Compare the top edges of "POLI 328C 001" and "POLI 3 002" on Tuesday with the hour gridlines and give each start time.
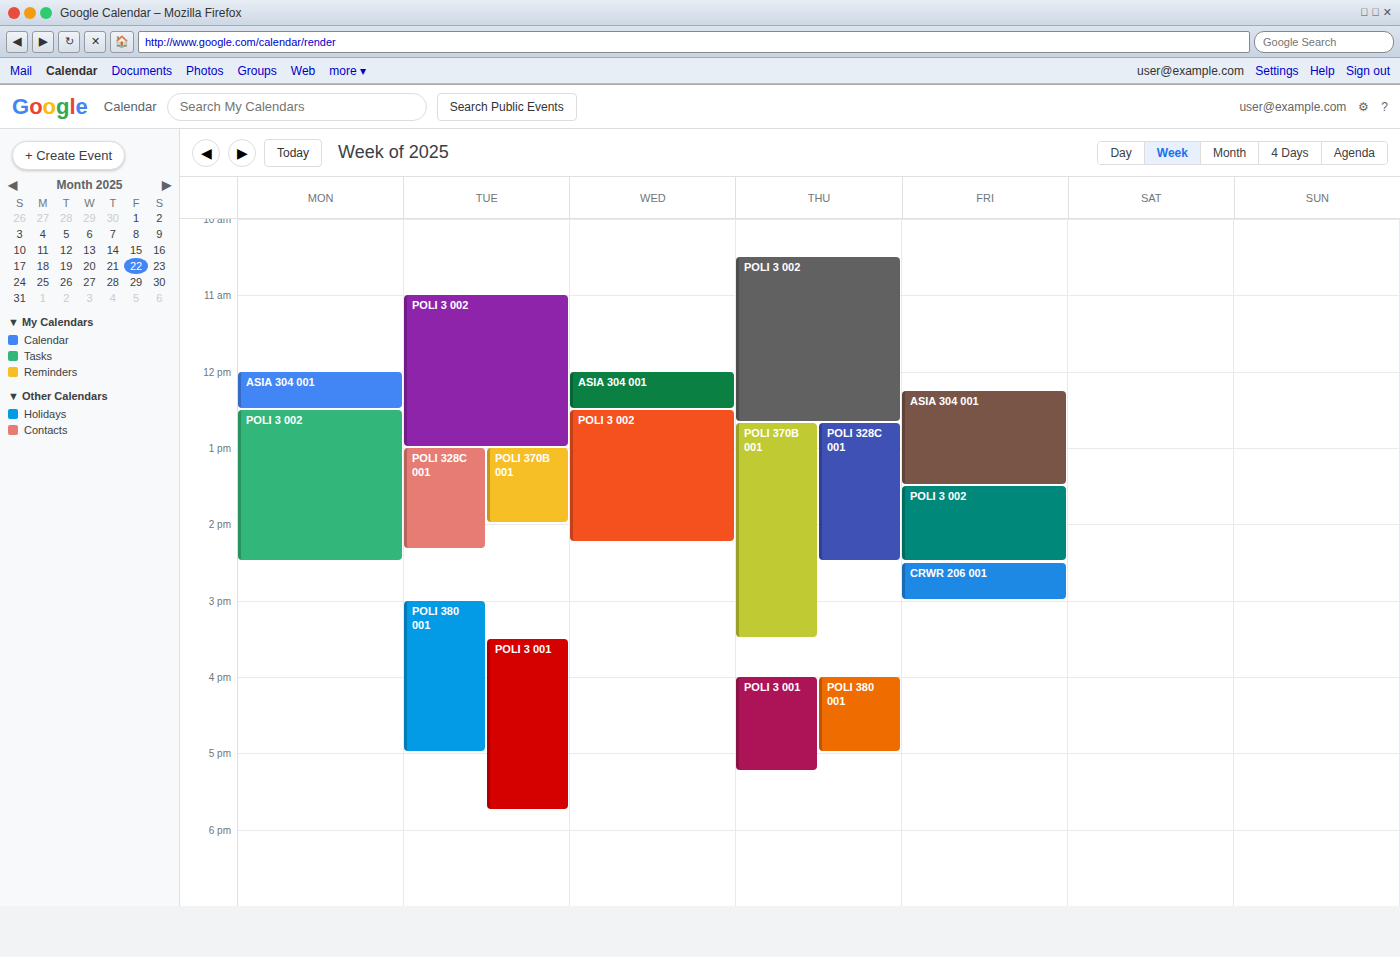
"POLI 328C 001": 1:00 PM, exactly on the 1 PM line. "POLI 3 002": 11:00 AM, exactly on the 11 AM line.